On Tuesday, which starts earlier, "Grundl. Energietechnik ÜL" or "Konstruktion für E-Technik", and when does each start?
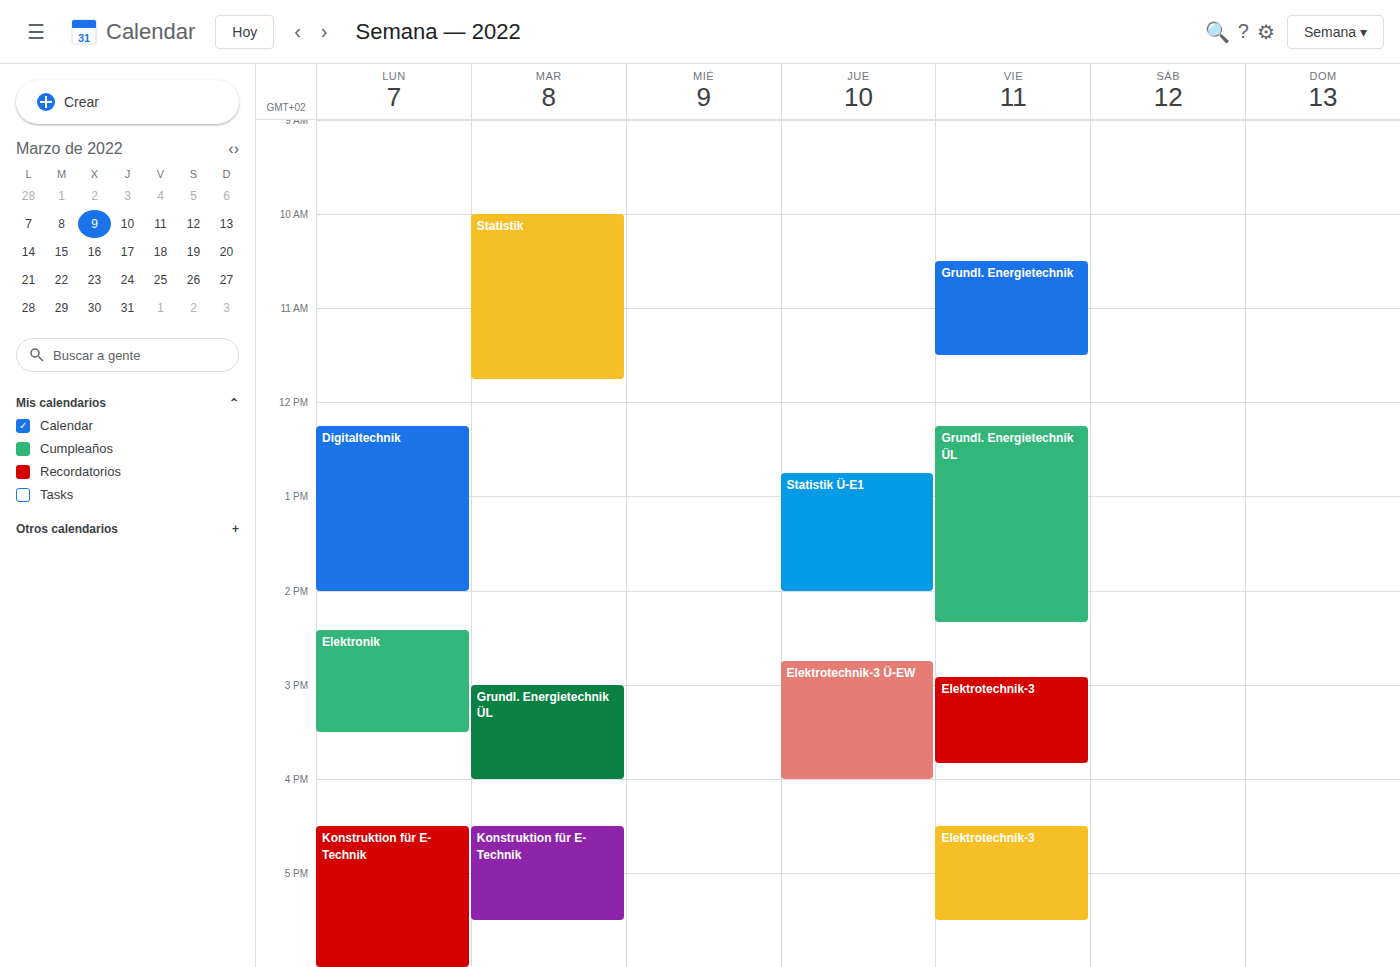
"Grundl. Energietechnik ÜL" 3:00 PM; "Konstruktion für E-Technik" 4:30 PM.